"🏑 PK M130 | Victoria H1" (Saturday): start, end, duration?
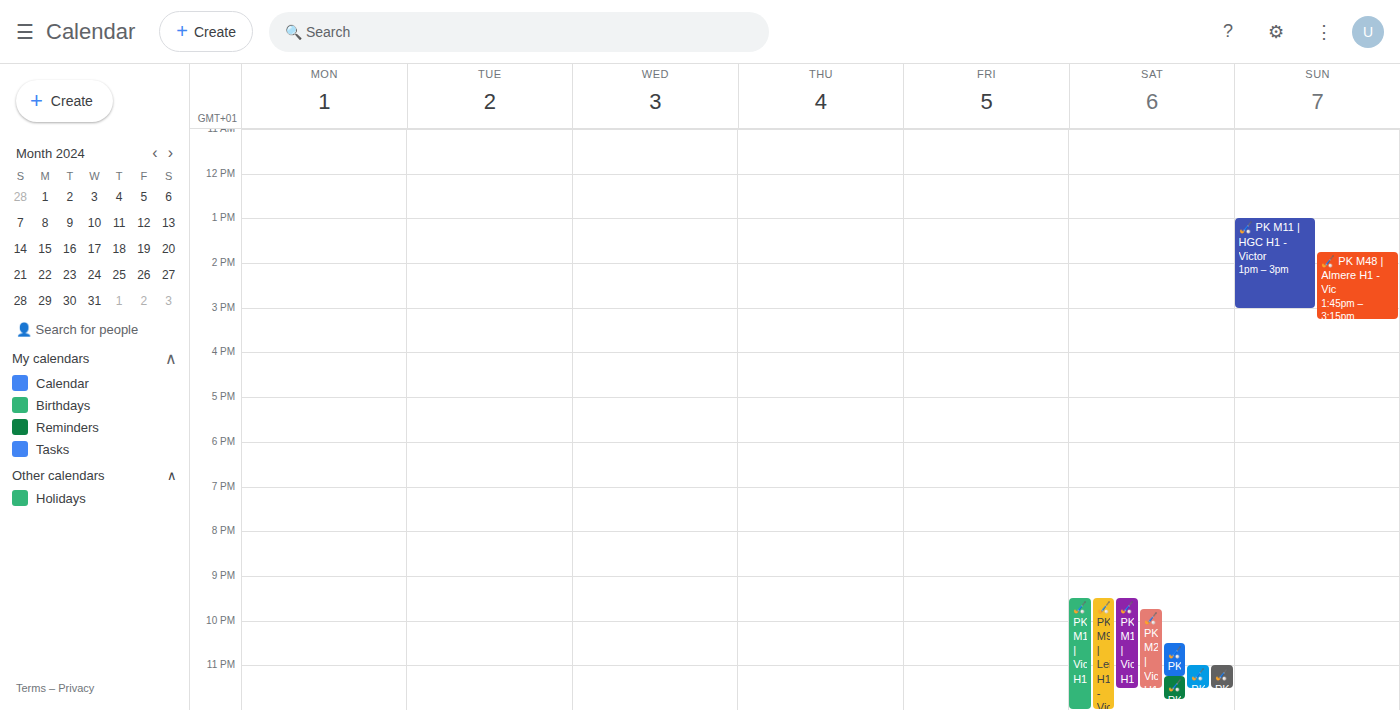
9:30 PM to 11:30 PM, 2 hours